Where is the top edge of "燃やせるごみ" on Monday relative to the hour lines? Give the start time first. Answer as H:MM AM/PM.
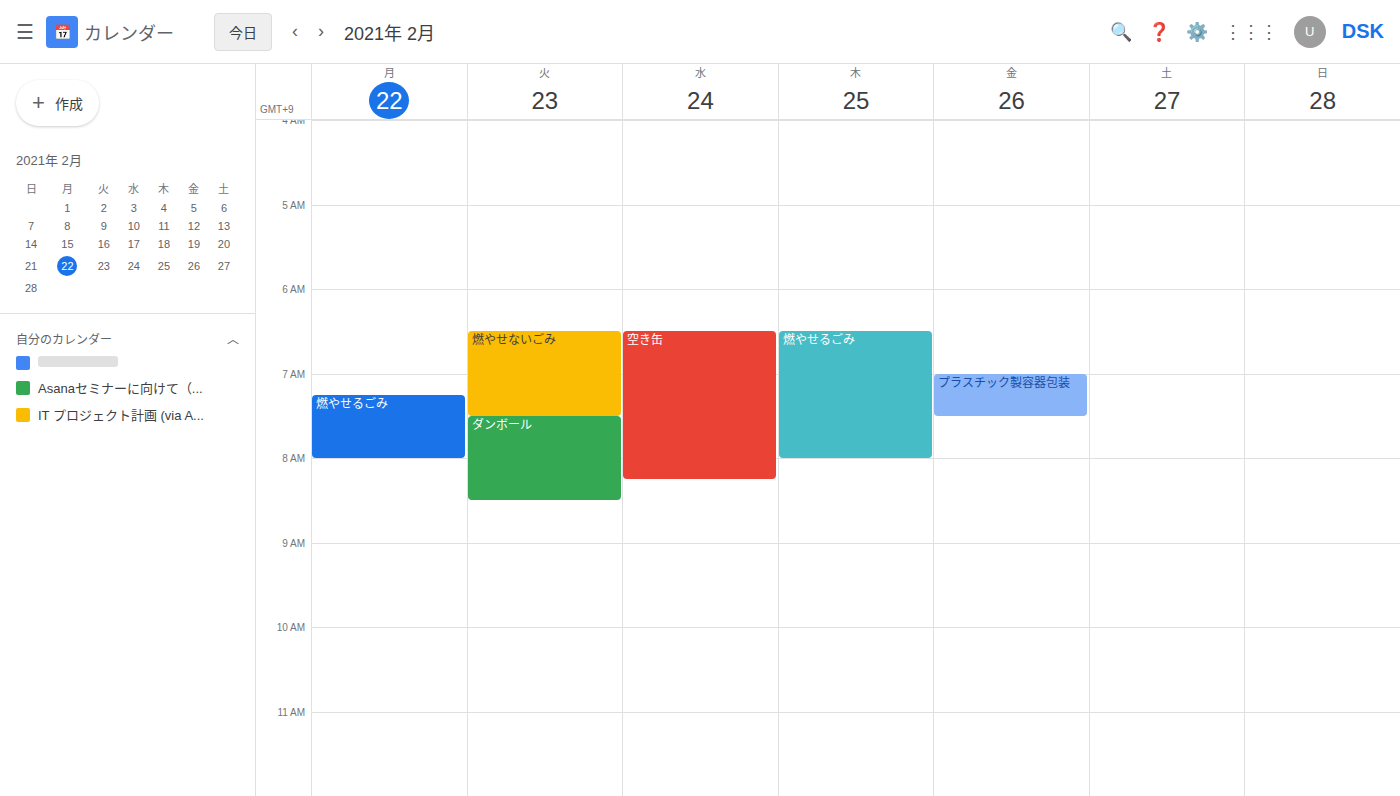
7:15 AM -- neither: a quarter of the way from the 7 AM line to the 8 AM line.